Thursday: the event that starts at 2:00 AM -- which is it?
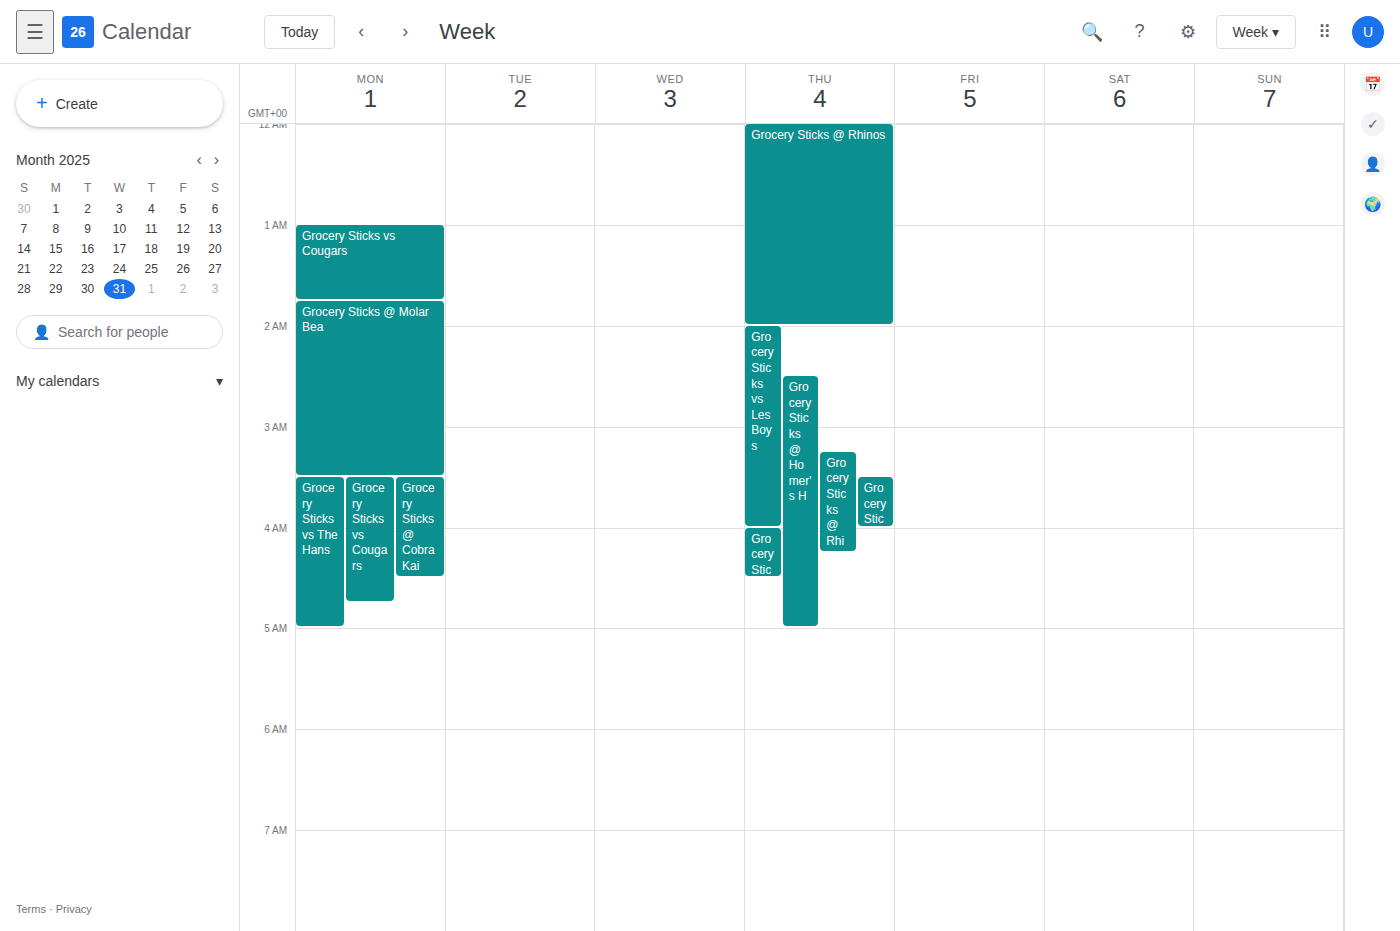
"Grocery Sticks vs Les Boys"